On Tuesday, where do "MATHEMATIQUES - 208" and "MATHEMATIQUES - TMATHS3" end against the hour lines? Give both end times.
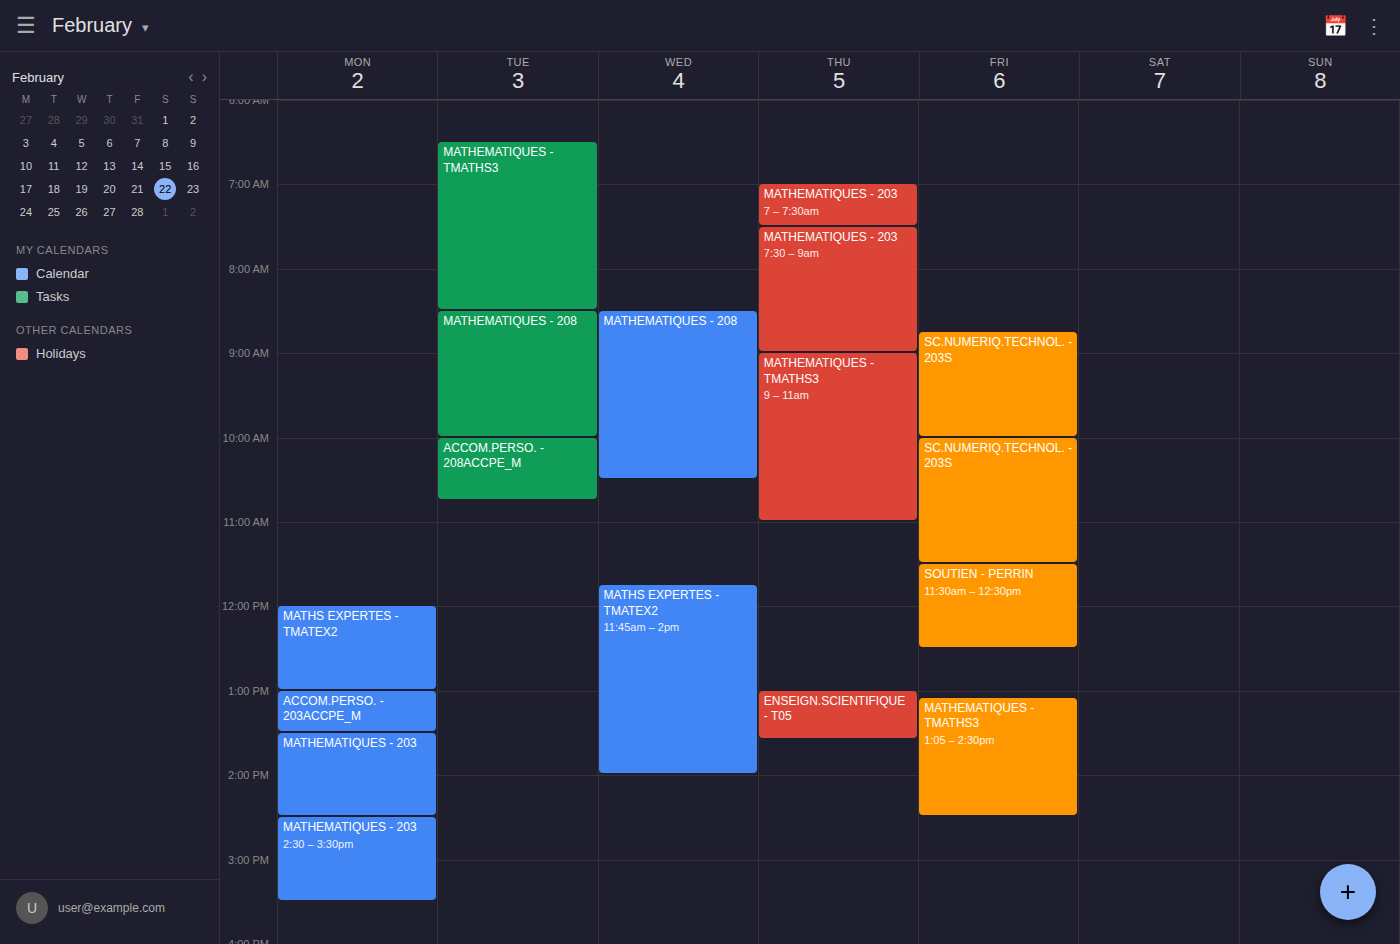
"MATHEMATIQUES - 208": 10:00 AM, exactly on the 10 AM line. "MATHEMATIQUES - TMATHS3": 8:30 AM, halfway between the 8 AM and 9 AM lines.